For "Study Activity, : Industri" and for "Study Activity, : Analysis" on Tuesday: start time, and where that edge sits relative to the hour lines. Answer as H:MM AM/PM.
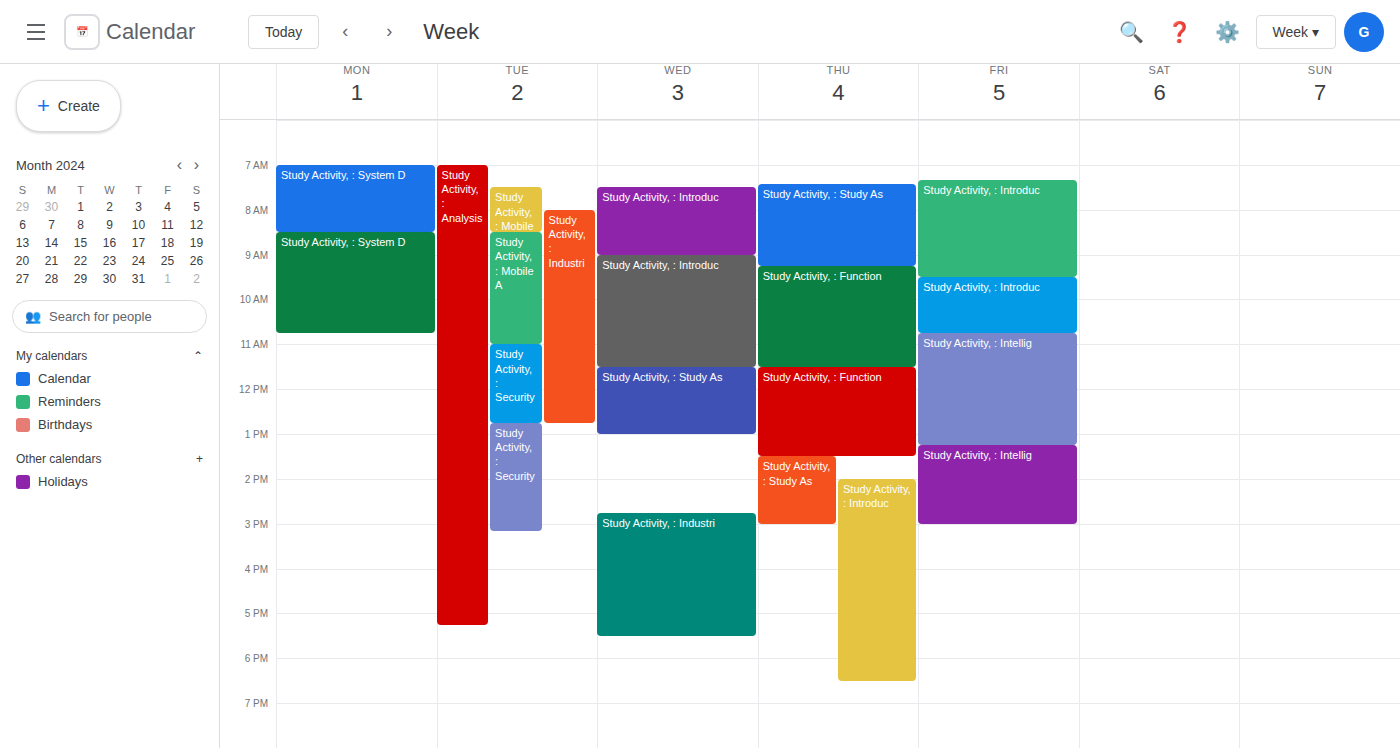
"Study Activity, : Industri": 8:00 AM, exactly on the 8 AM line. "Study Activity, : Analysis": 7:00 AM, exactly on the 7 AM line.